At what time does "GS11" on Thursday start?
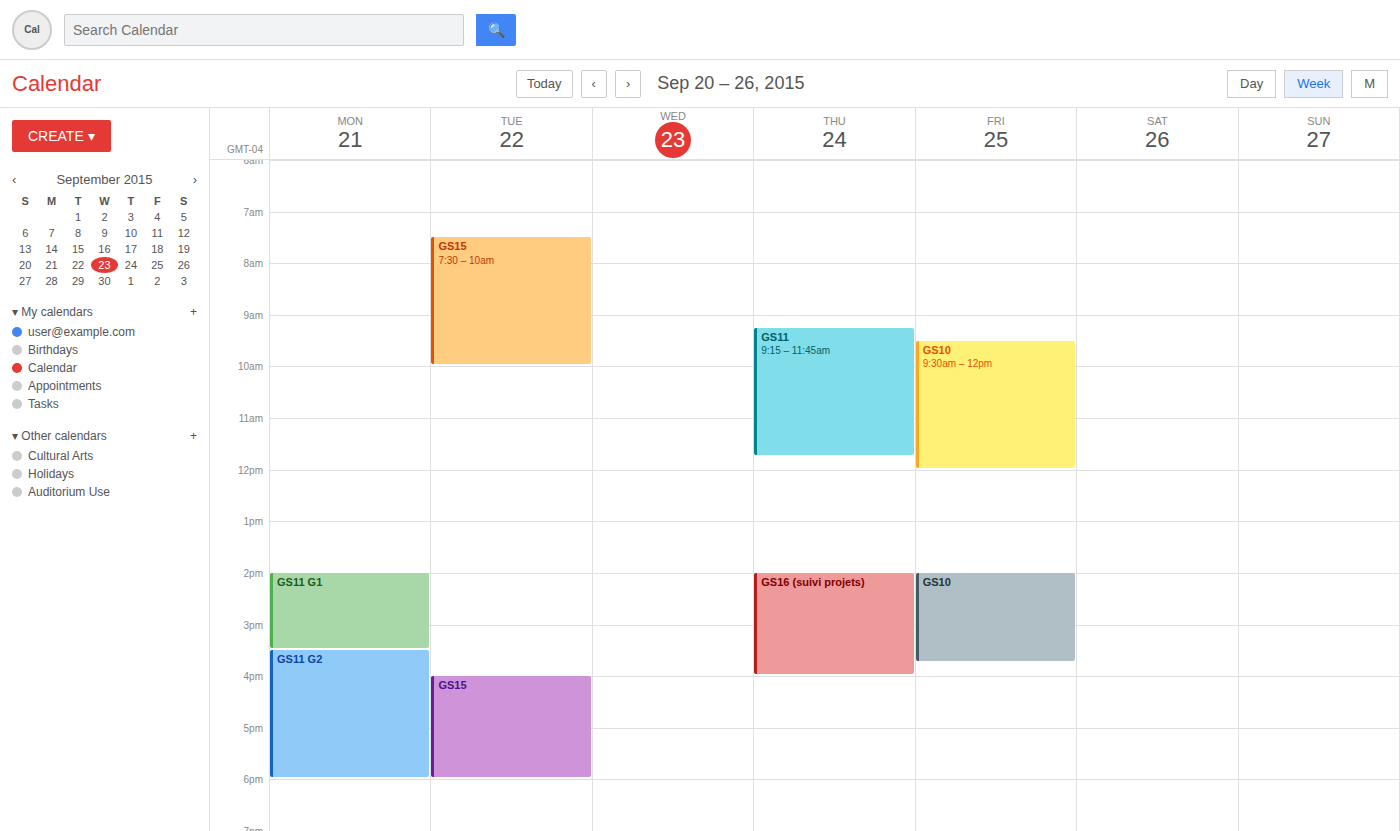
09:15